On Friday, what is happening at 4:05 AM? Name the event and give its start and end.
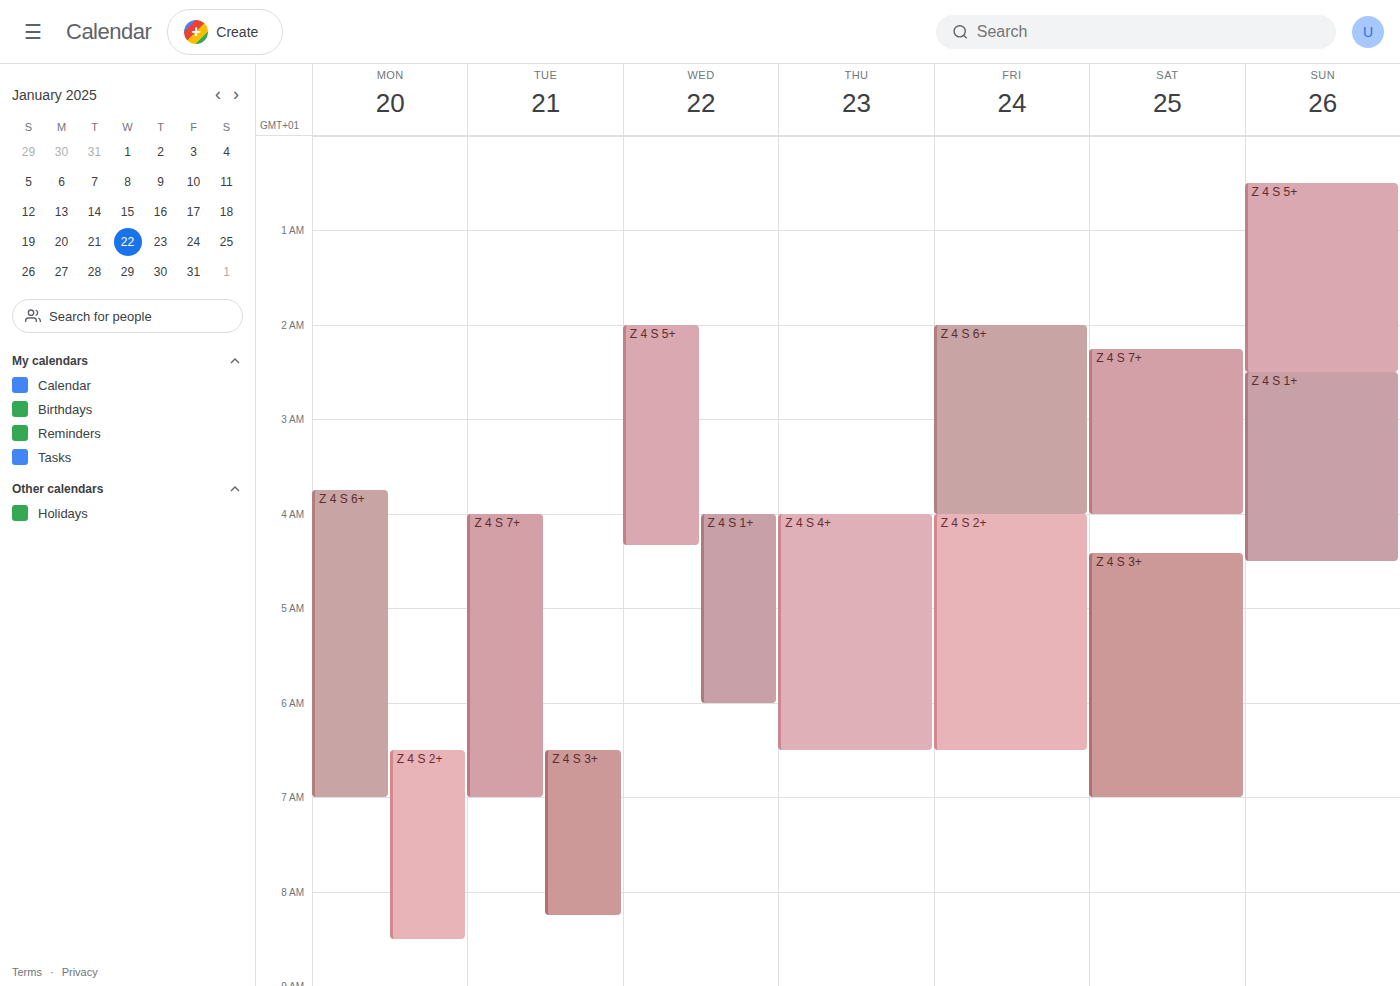
"Z 4 S 2+", 4:00 AM to 6:30 AM